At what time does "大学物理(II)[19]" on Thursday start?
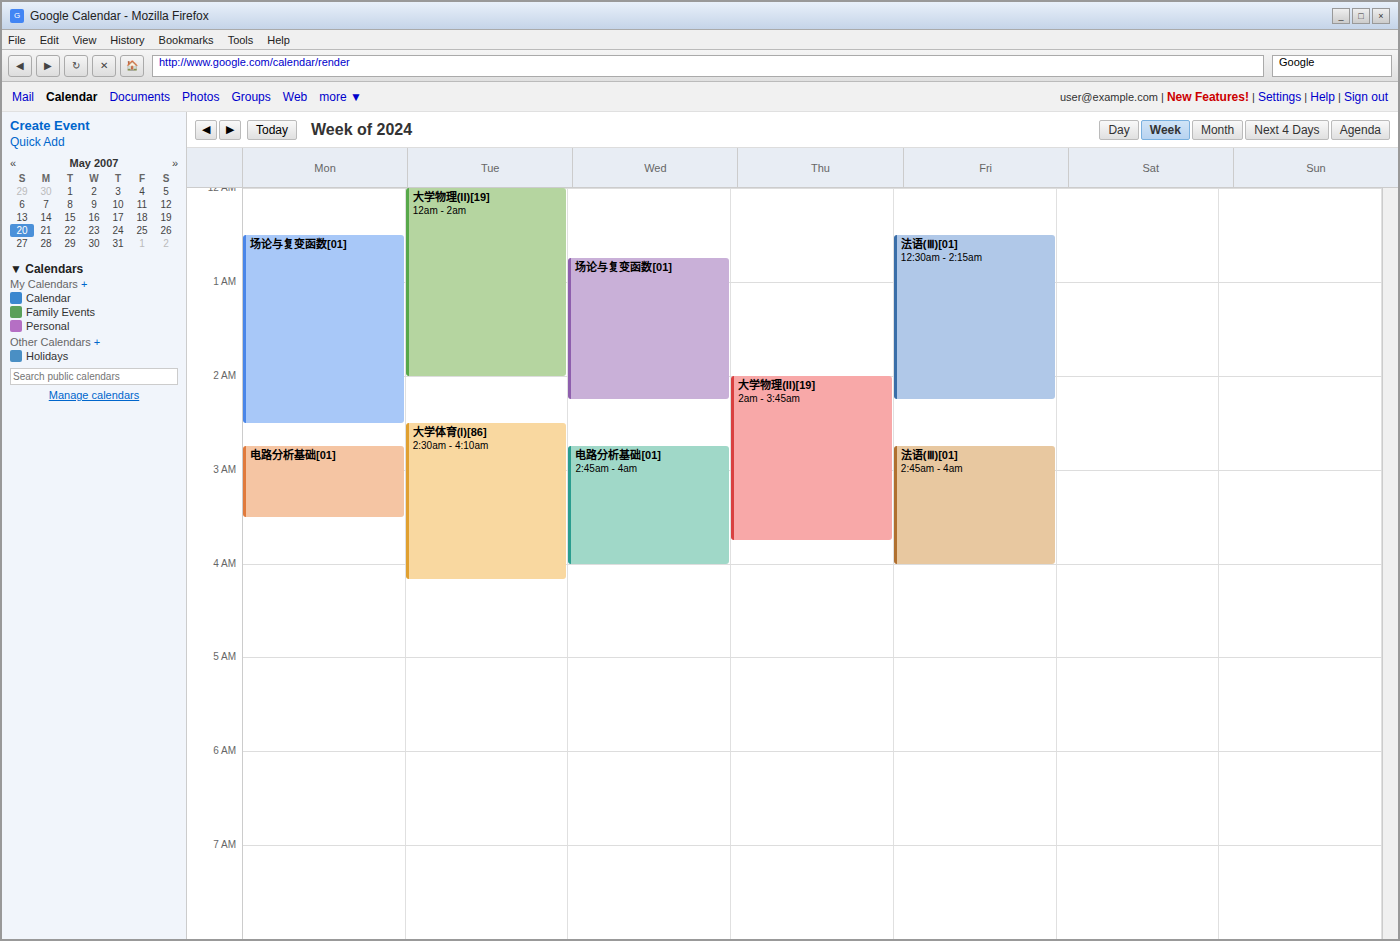
2:00 AM